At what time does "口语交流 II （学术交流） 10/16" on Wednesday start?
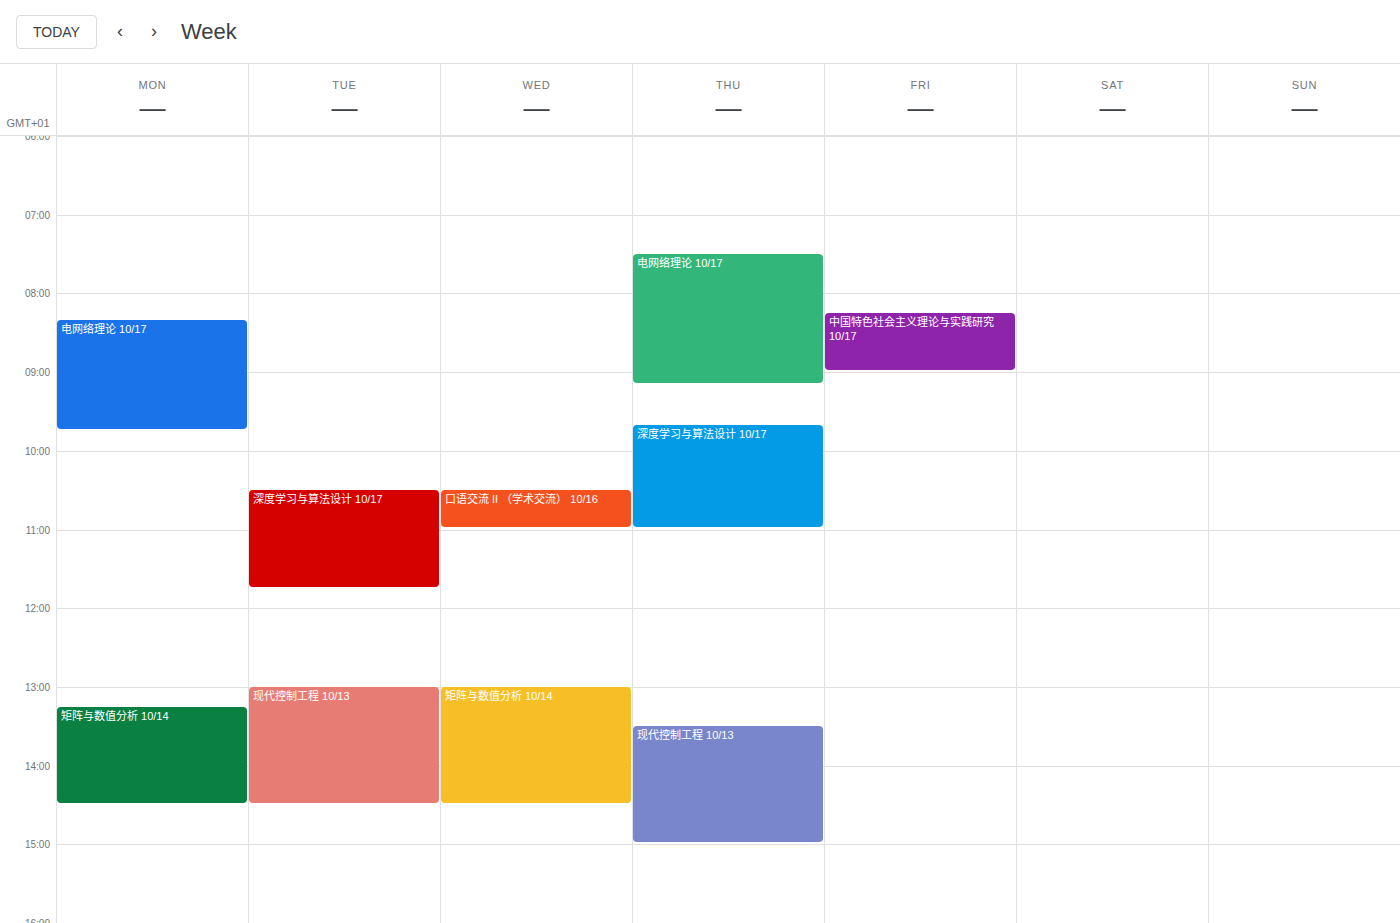
10:30 AM